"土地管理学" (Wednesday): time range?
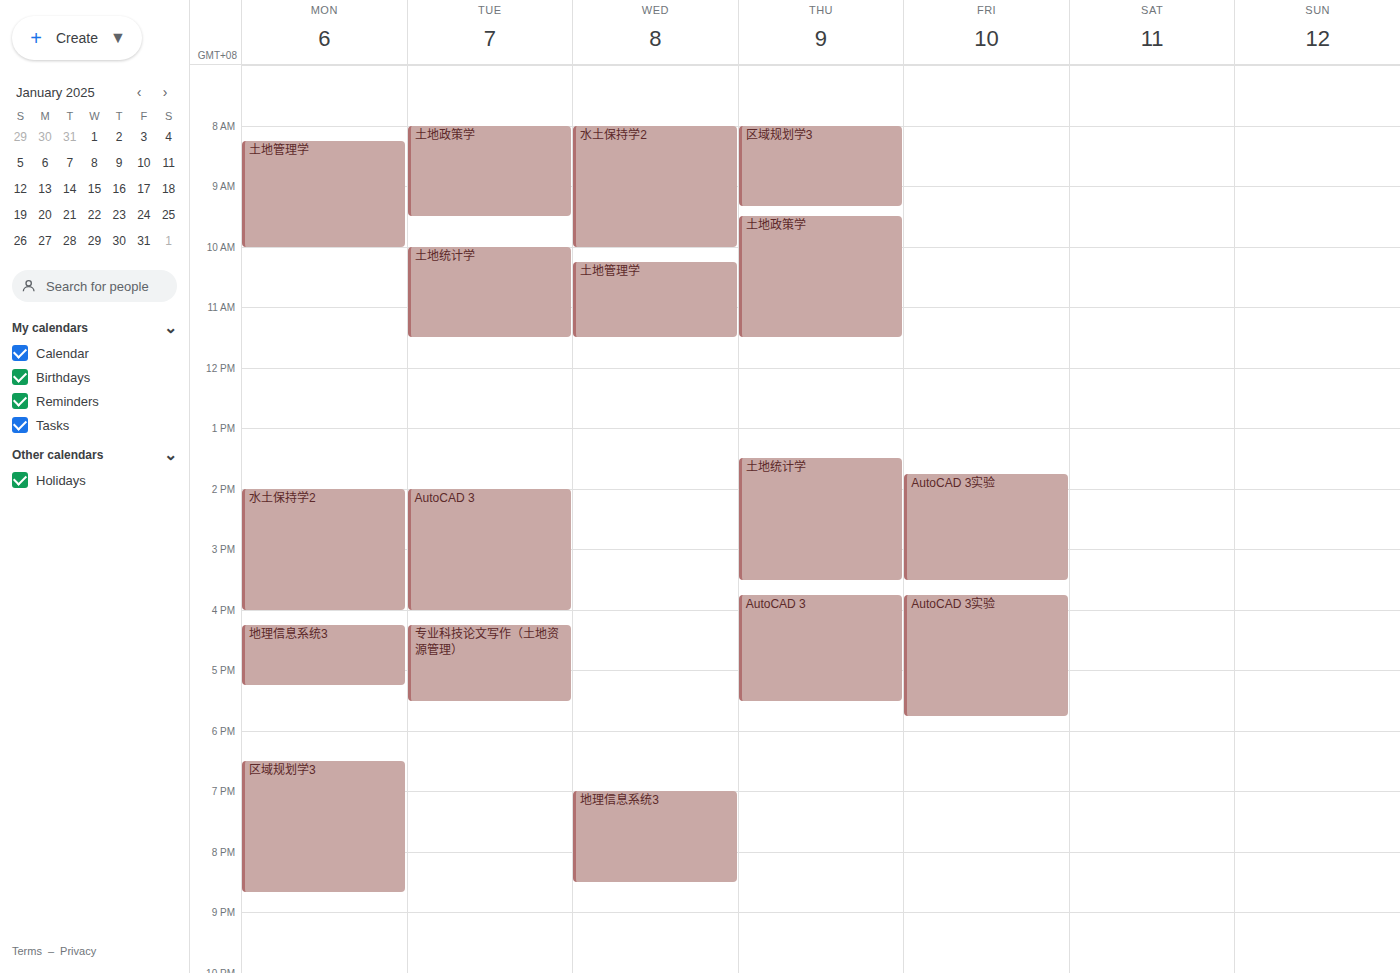
10:15 AM to 11:30 AM